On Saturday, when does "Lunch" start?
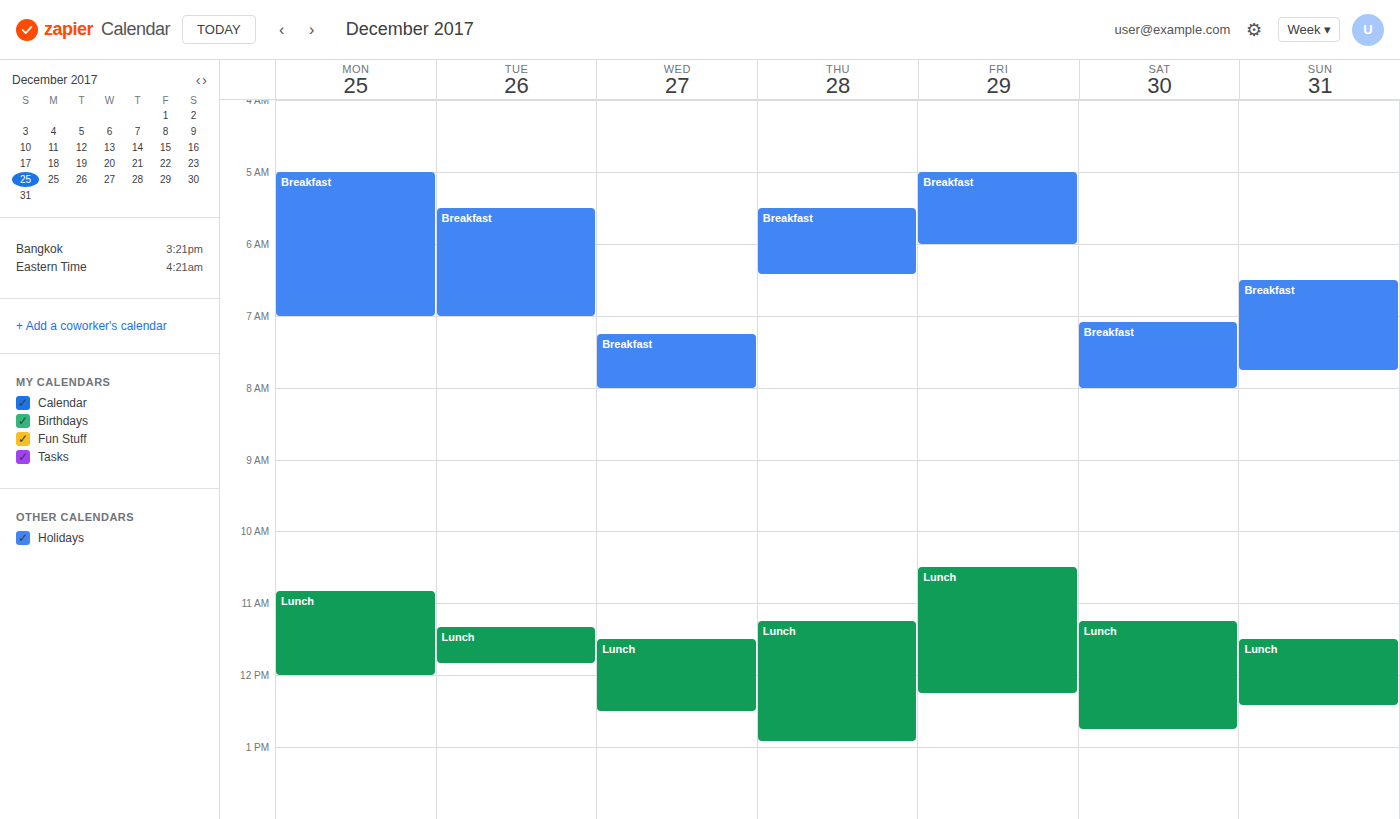
11:15